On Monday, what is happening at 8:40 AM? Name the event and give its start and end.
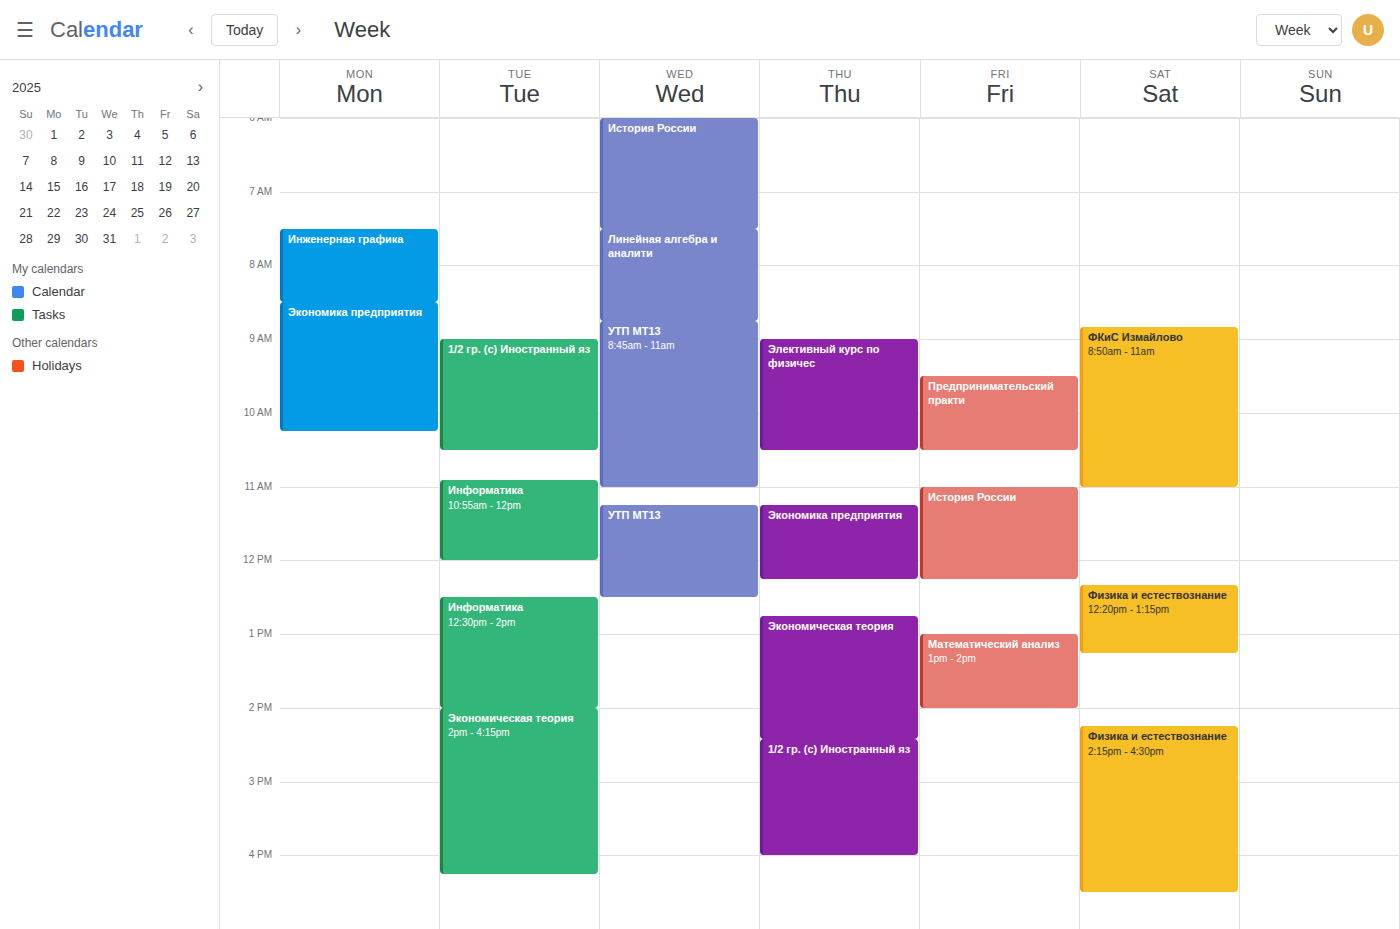
"Экономика предприятия", 8:30 AM to 10:15 AM